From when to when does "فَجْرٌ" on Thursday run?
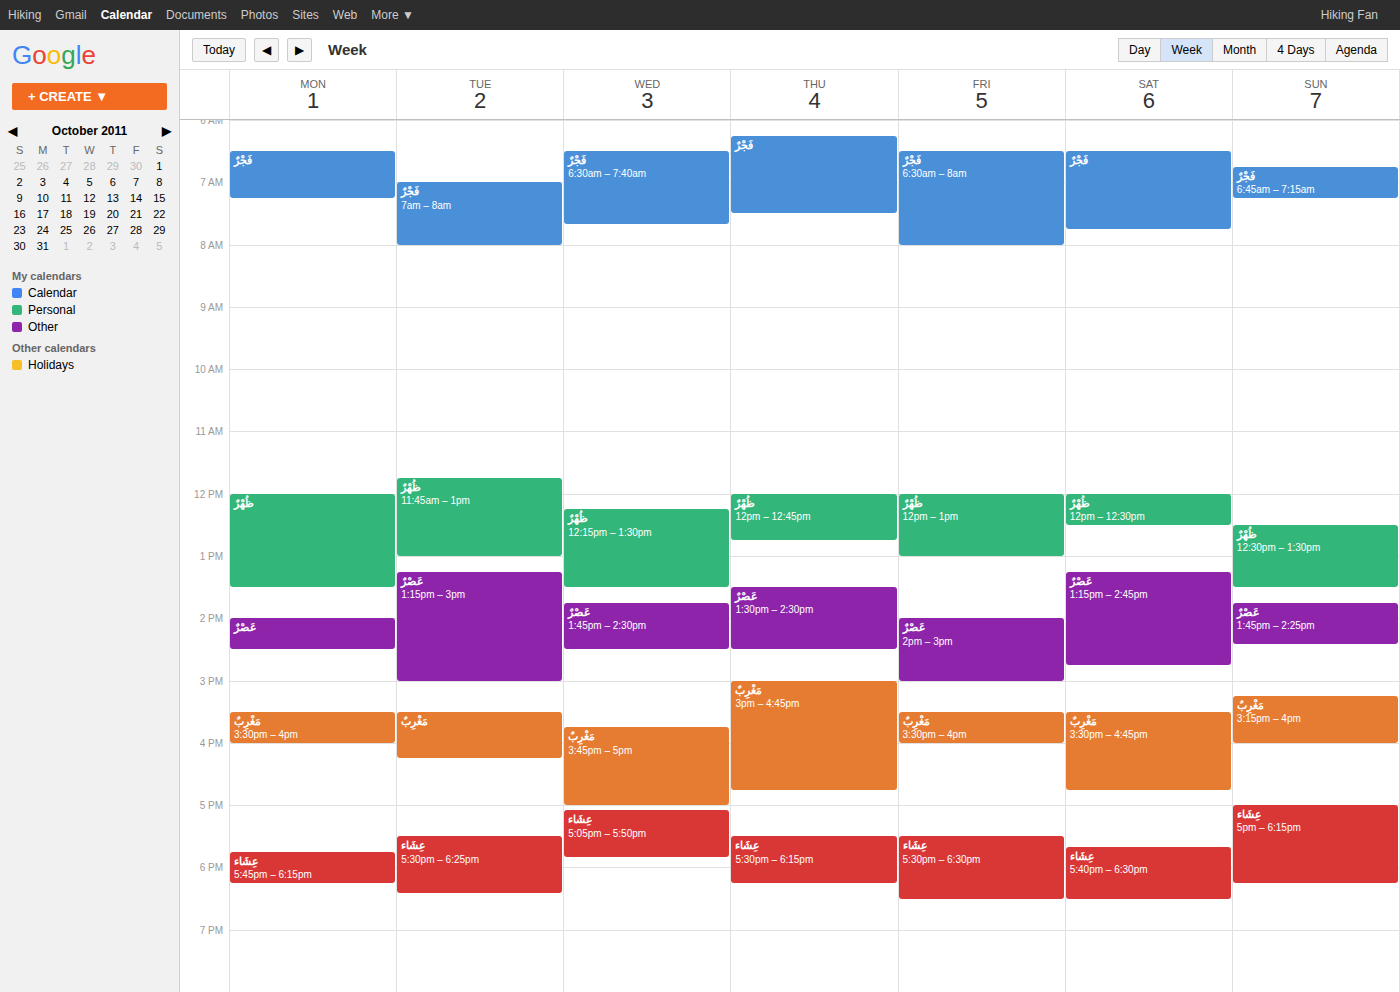
6:15 AM to 7:30 AM